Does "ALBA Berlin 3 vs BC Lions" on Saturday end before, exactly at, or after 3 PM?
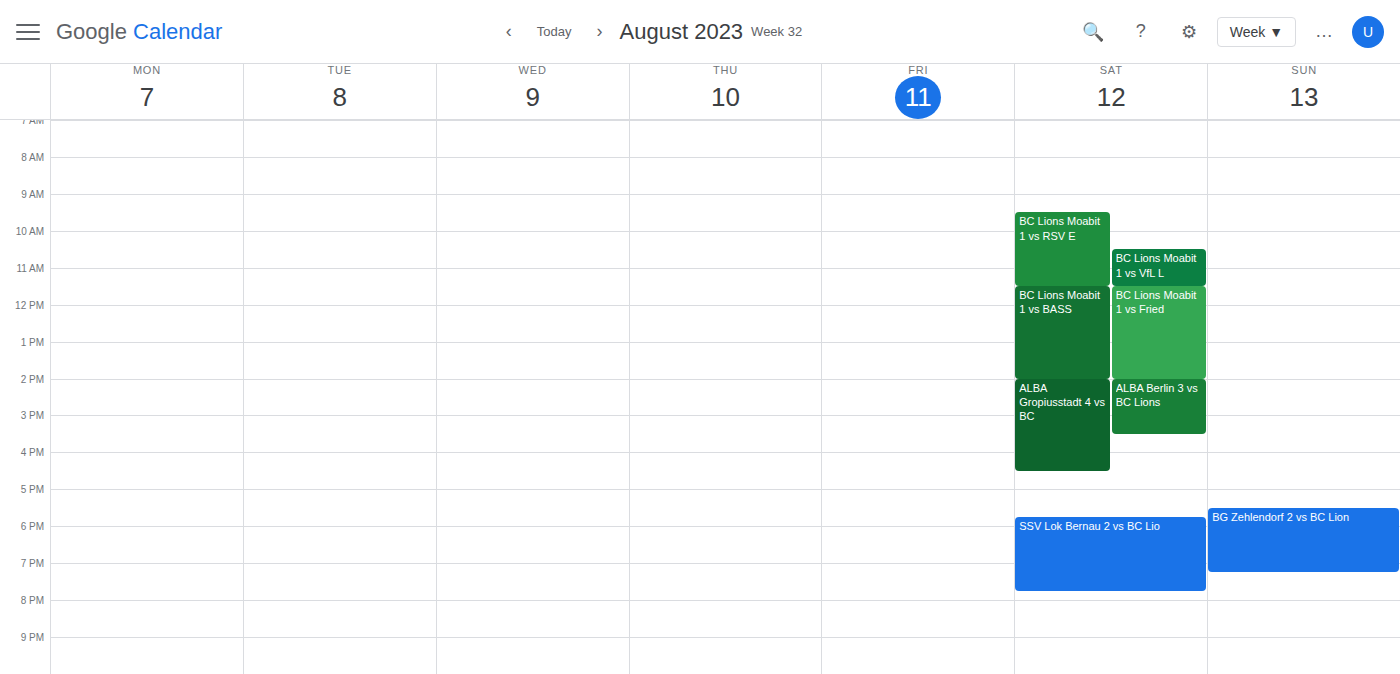
3:30 PM -- after 3 PM, 30 minutes below the 3 PM line.